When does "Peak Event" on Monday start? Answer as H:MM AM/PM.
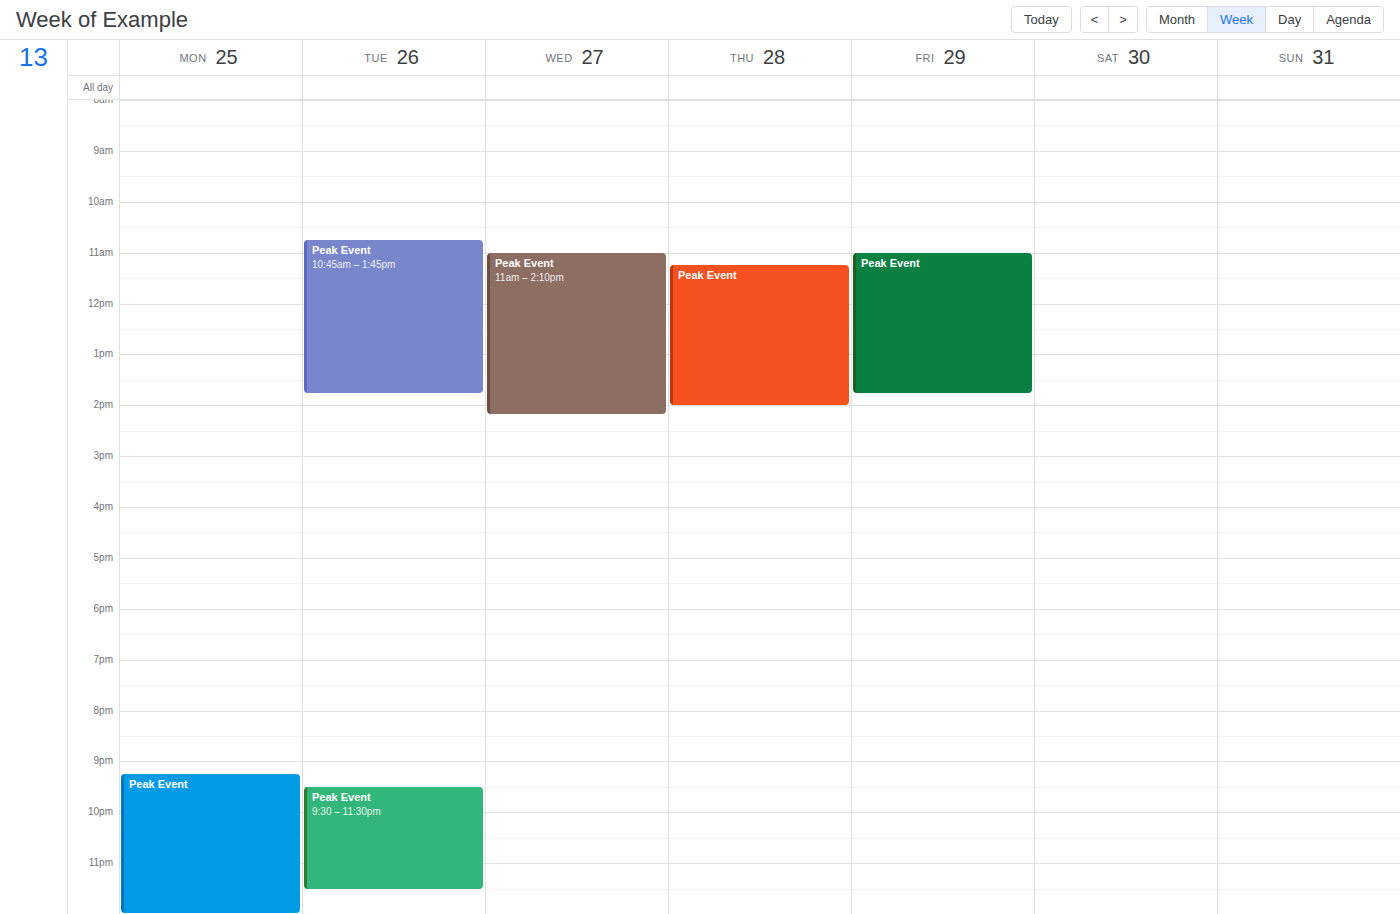
9:15 PM